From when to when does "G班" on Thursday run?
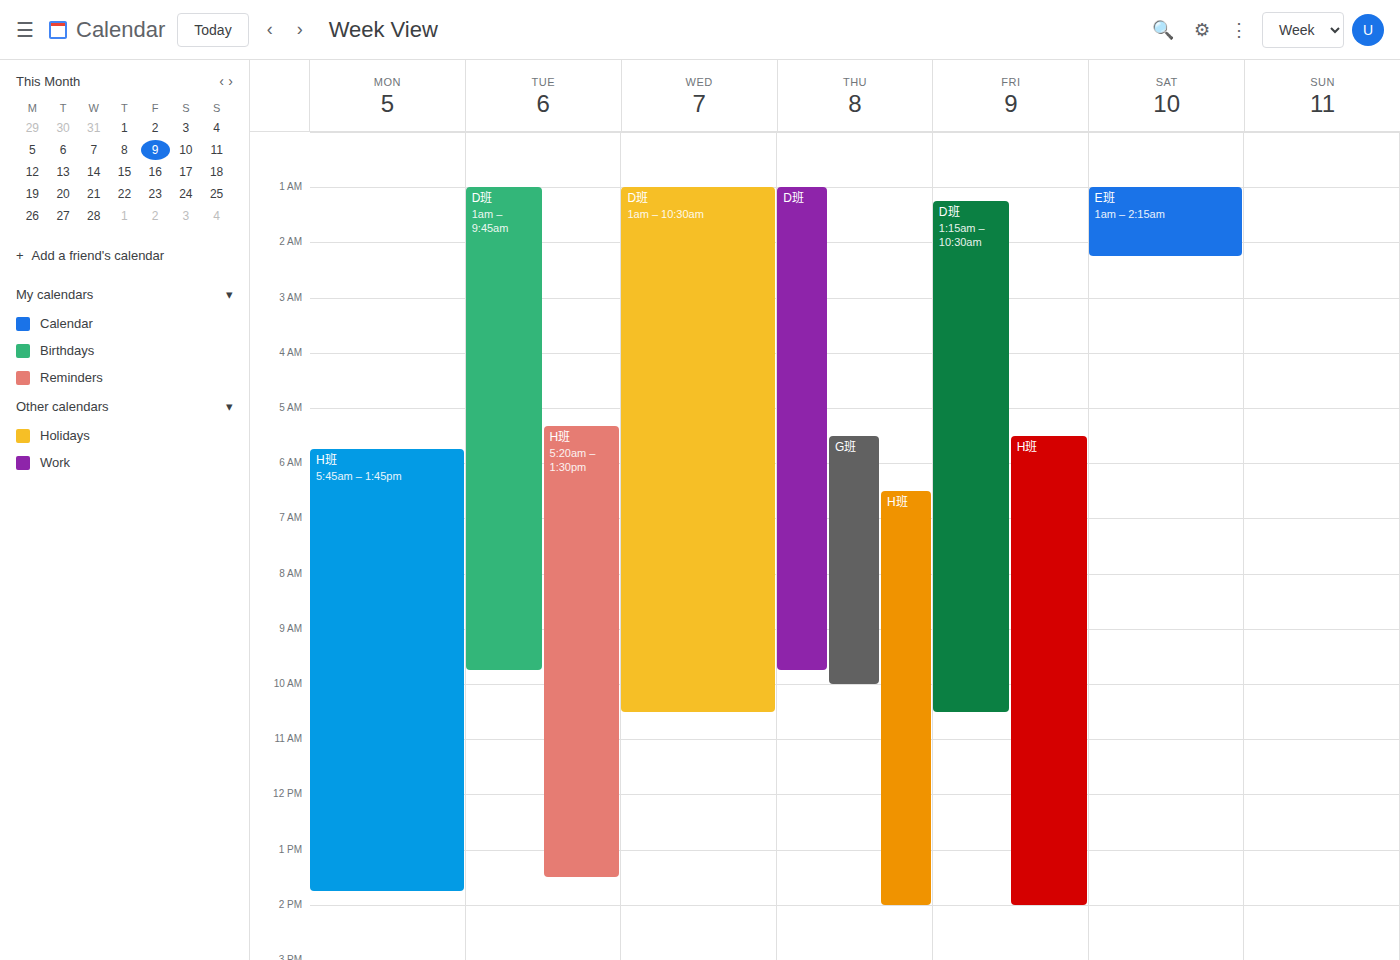
5:30 AM to 10:00 AM